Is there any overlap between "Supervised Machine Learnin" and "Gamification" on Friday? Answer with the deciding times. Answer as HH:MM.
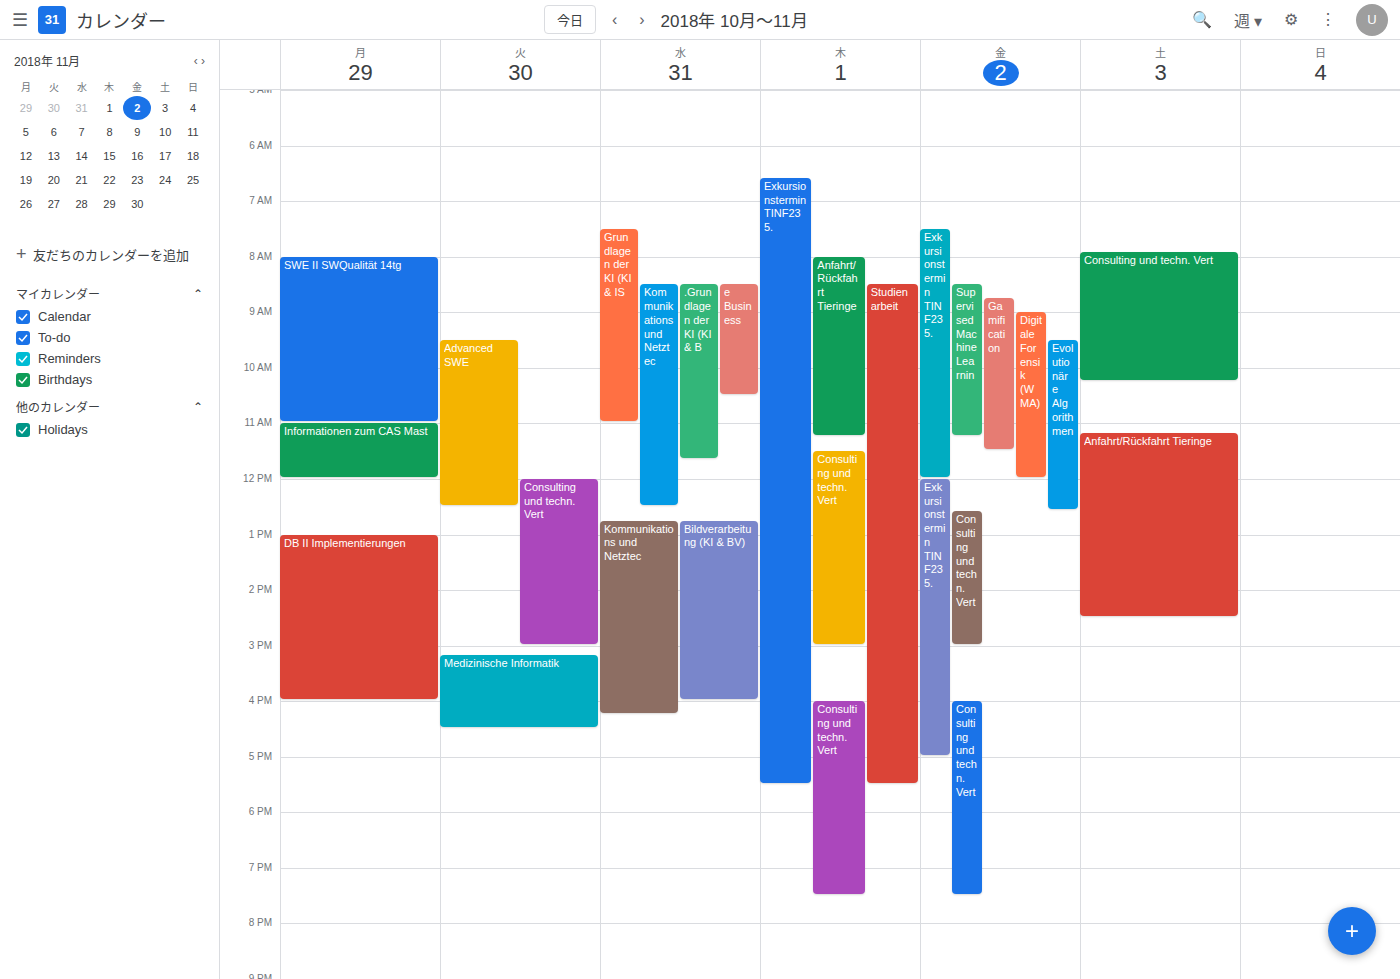
"Gamification" starts at 08:45, before "Supervised Machine Learnin" ends at 11:15 -- they overlap.